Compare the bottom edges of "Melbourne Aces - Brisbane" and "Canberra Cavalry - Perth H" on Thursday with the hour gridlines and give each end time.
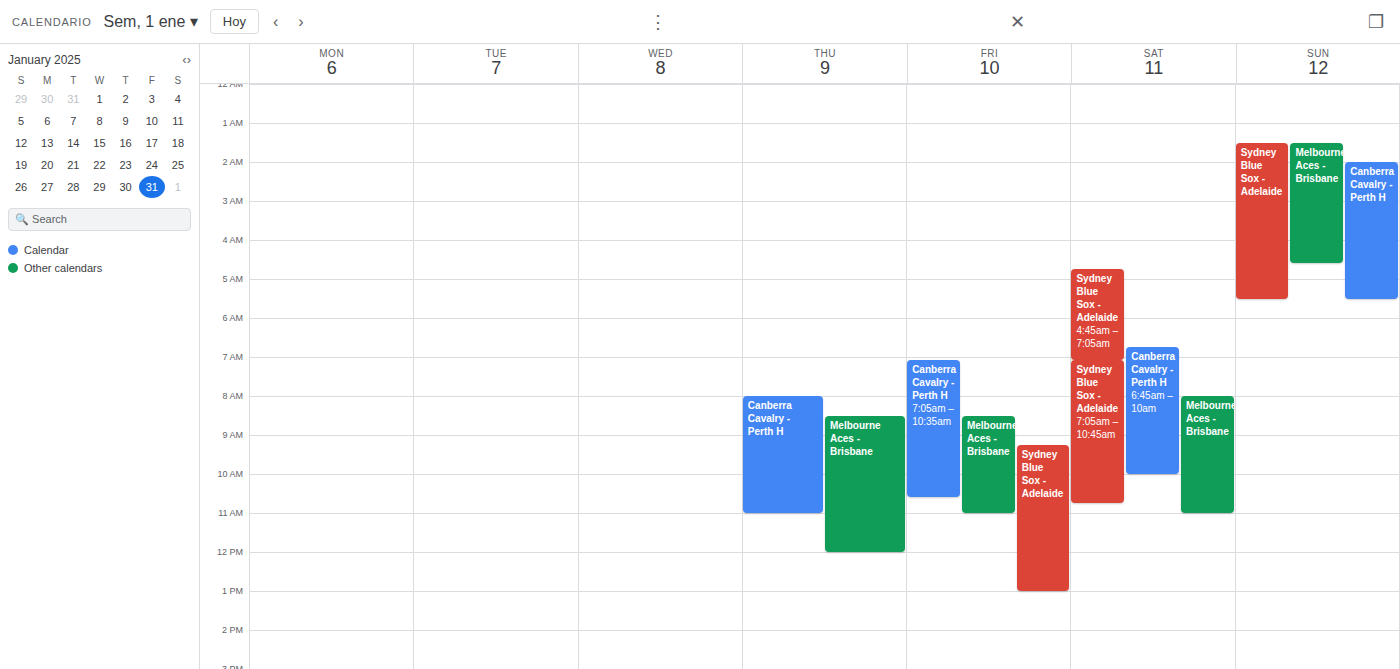
"Melbourne Aces - Brisbane": 12:00, exactly on the 12:00 line. "Canberra Cavalry - Perth H": 11:00, exactly on the 11:00 line.